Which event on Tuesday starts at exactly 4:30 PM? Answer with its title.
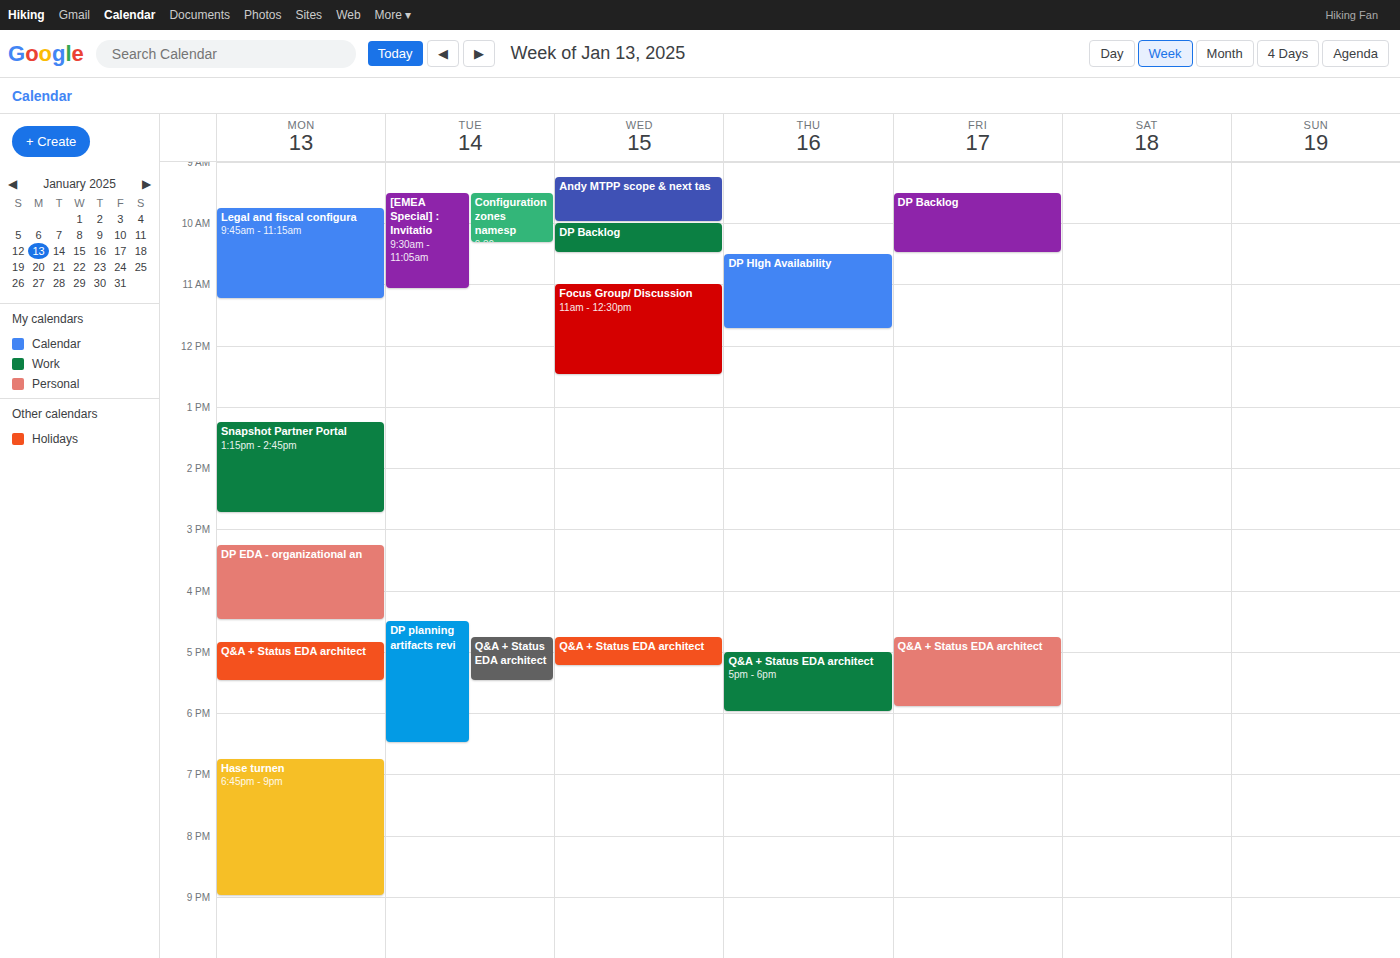
"DP planning artifacts revi"